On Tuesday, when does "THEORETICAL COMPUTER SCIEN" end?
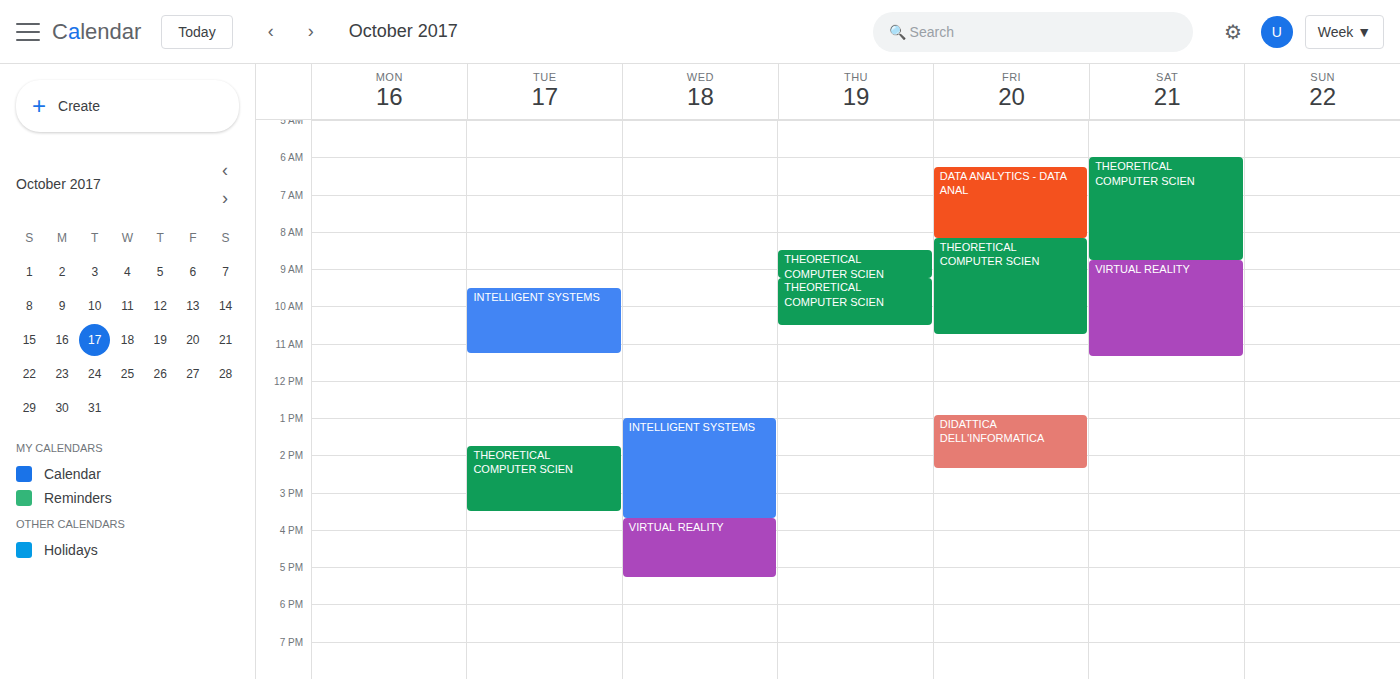
3:30 PM